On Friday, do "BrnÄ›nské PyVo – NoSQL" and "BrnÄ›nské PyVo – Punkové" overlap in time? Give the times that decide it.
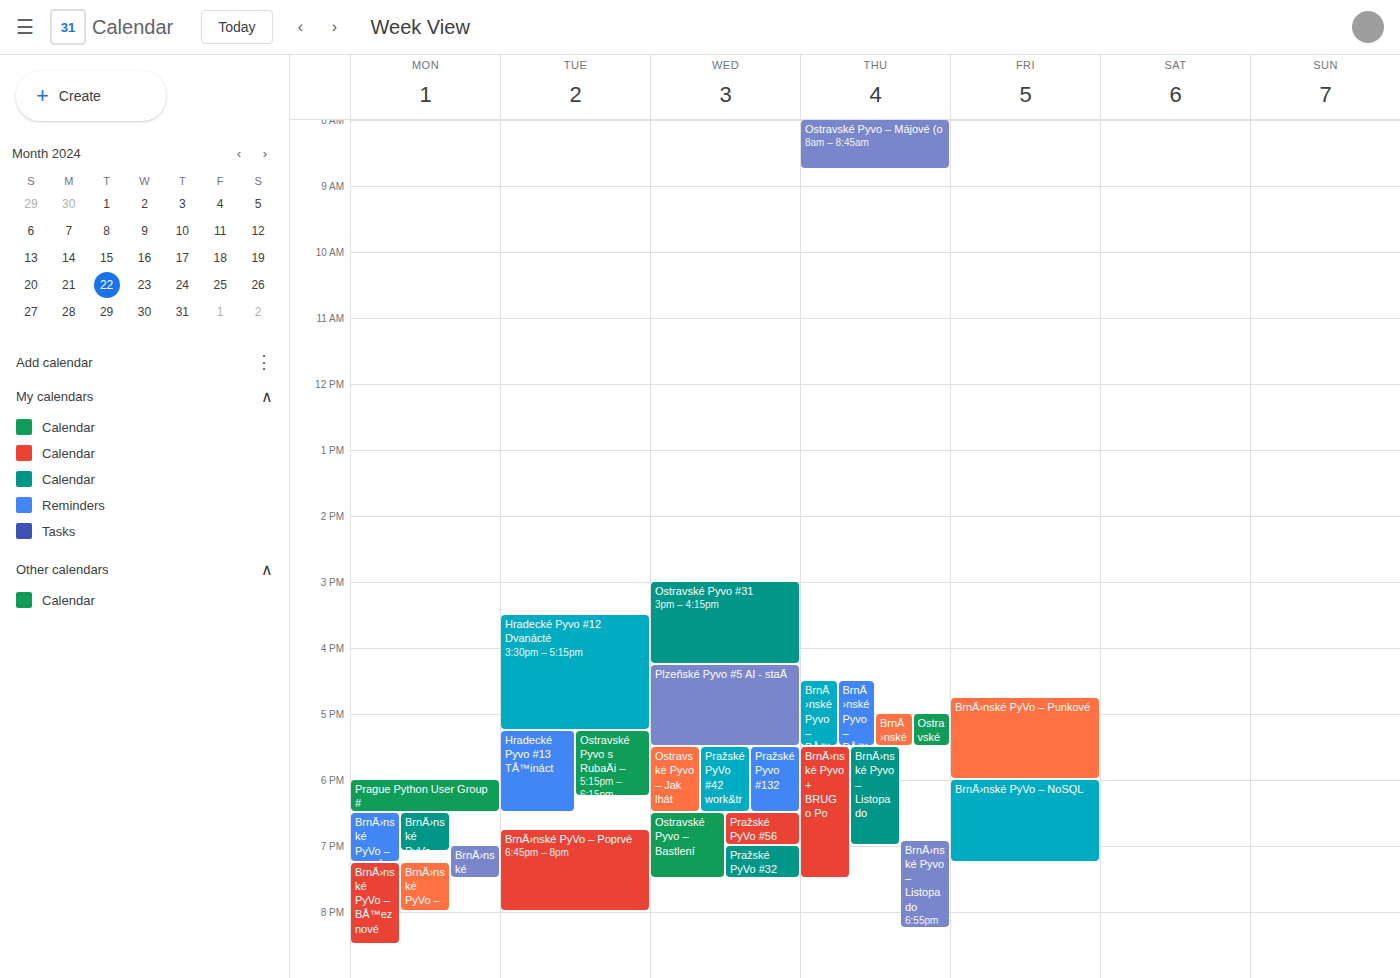
"BrnÄ›nské PyVo – Punkové" ends at 6:00 PM, exactly when "BrnÄ›nské PyVo – NoSQL" starts -- they touch but do not overlap.